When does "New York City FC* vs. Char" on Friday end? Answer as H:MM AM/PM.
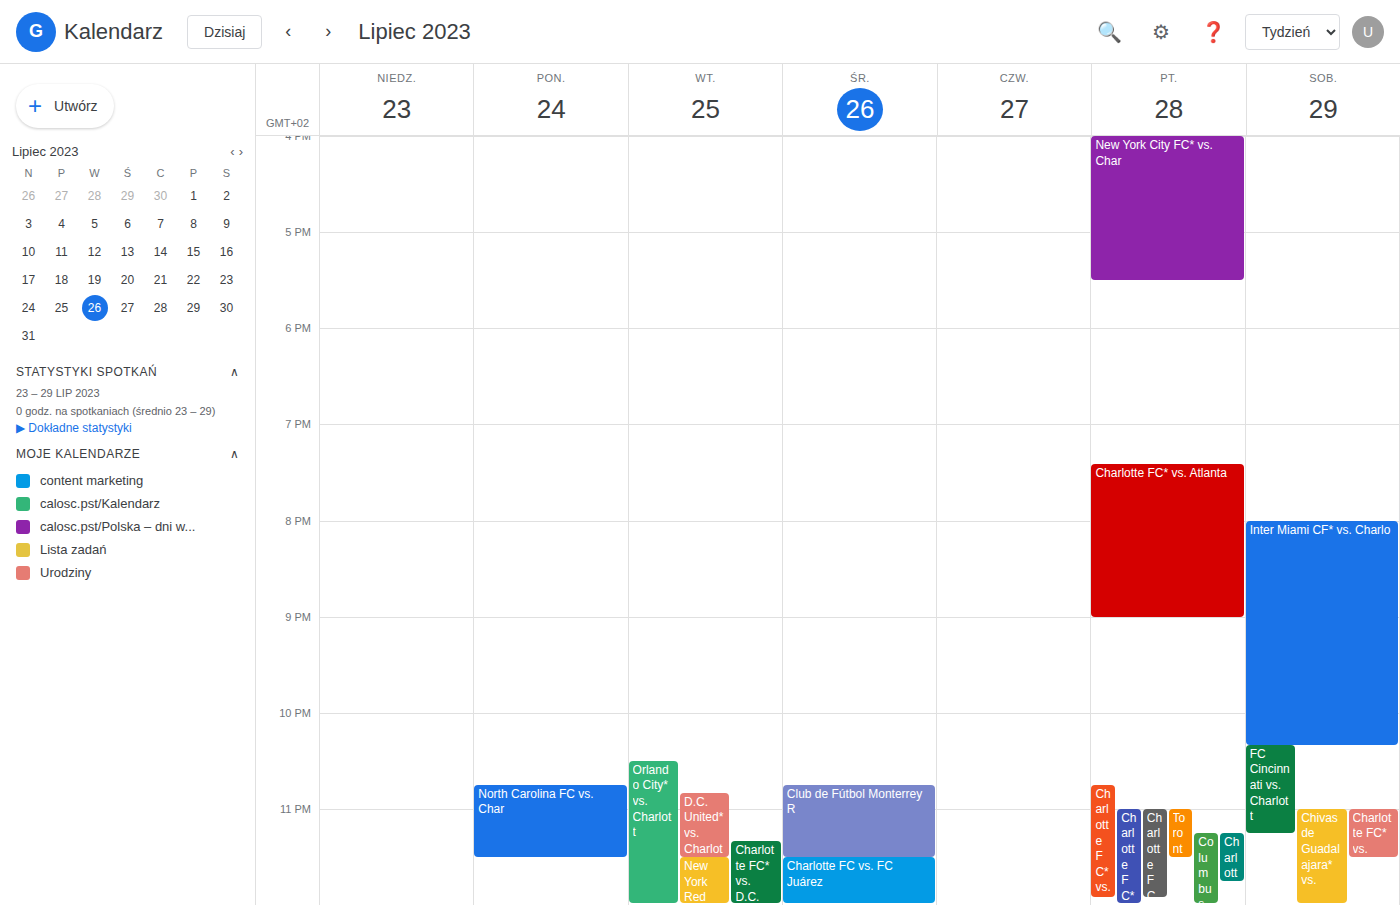
5:30 PM